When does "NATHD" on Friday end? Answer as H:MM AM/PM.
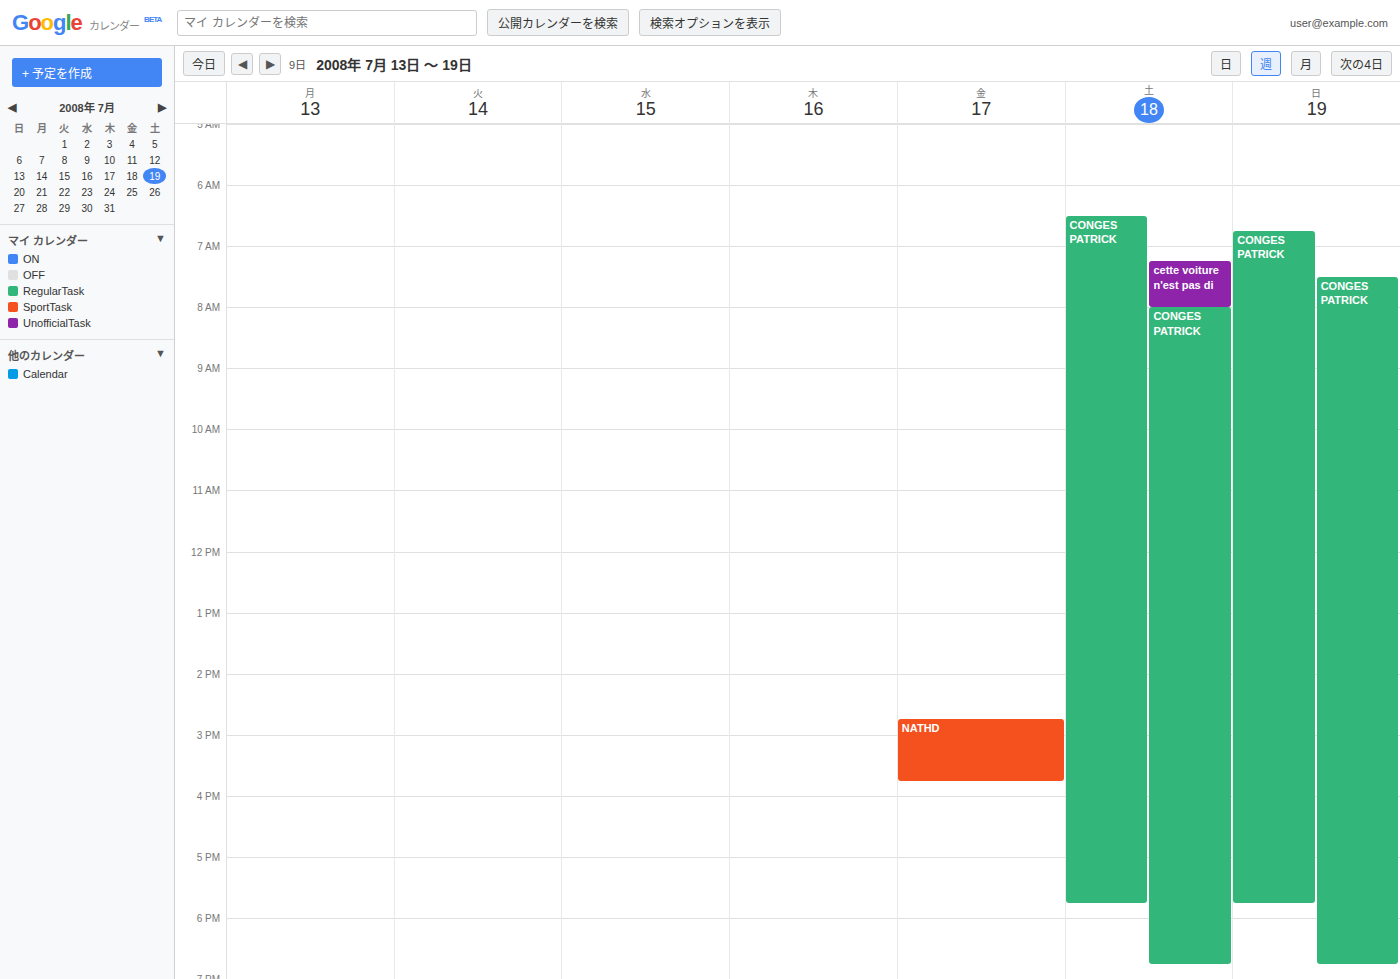
3:45 PM